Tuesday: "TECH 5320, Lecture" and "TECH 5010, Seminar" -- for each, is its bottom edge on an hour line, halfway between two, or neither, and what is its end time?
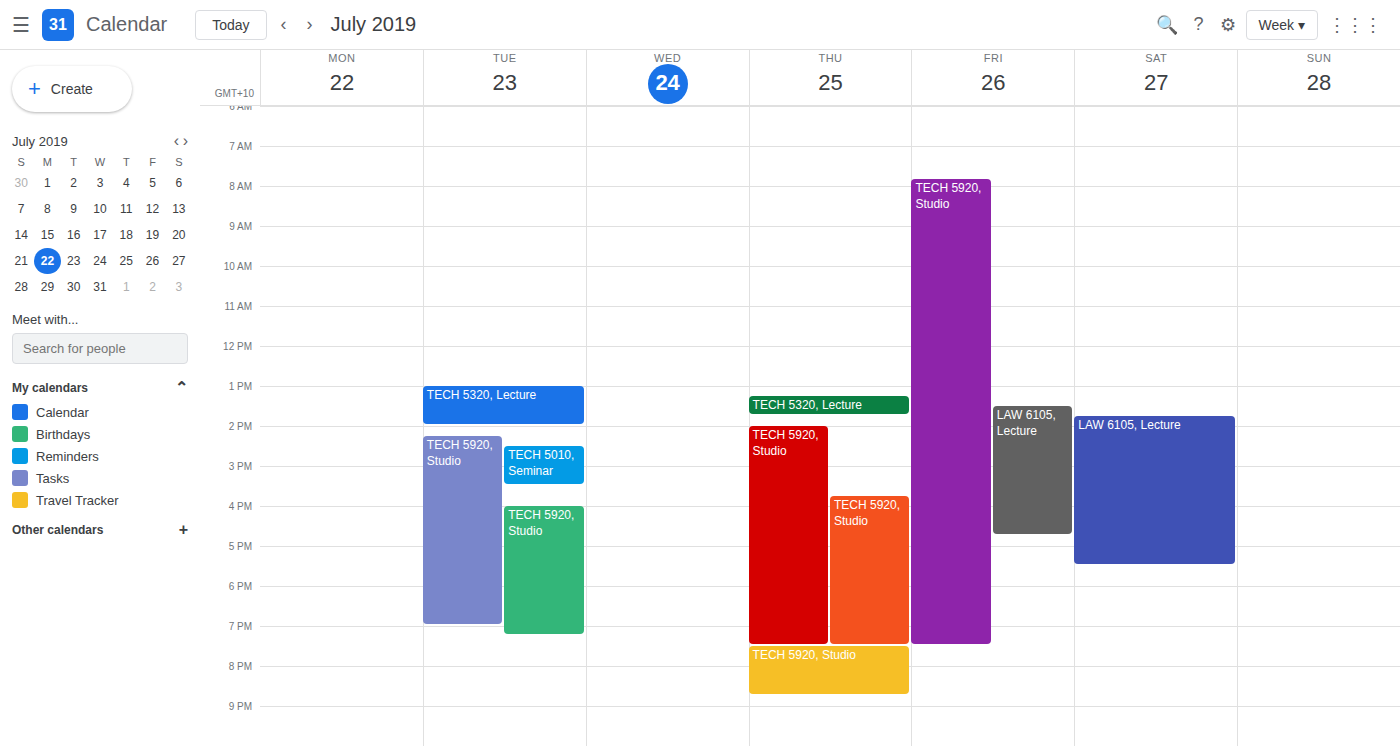
"TECH 5320, Lecture": 2:00 PM, exactly on the 2 PM line. "TECH 5010, Seminar": 3:30 PM, halfway between the 3 PM and 4 PM lines.